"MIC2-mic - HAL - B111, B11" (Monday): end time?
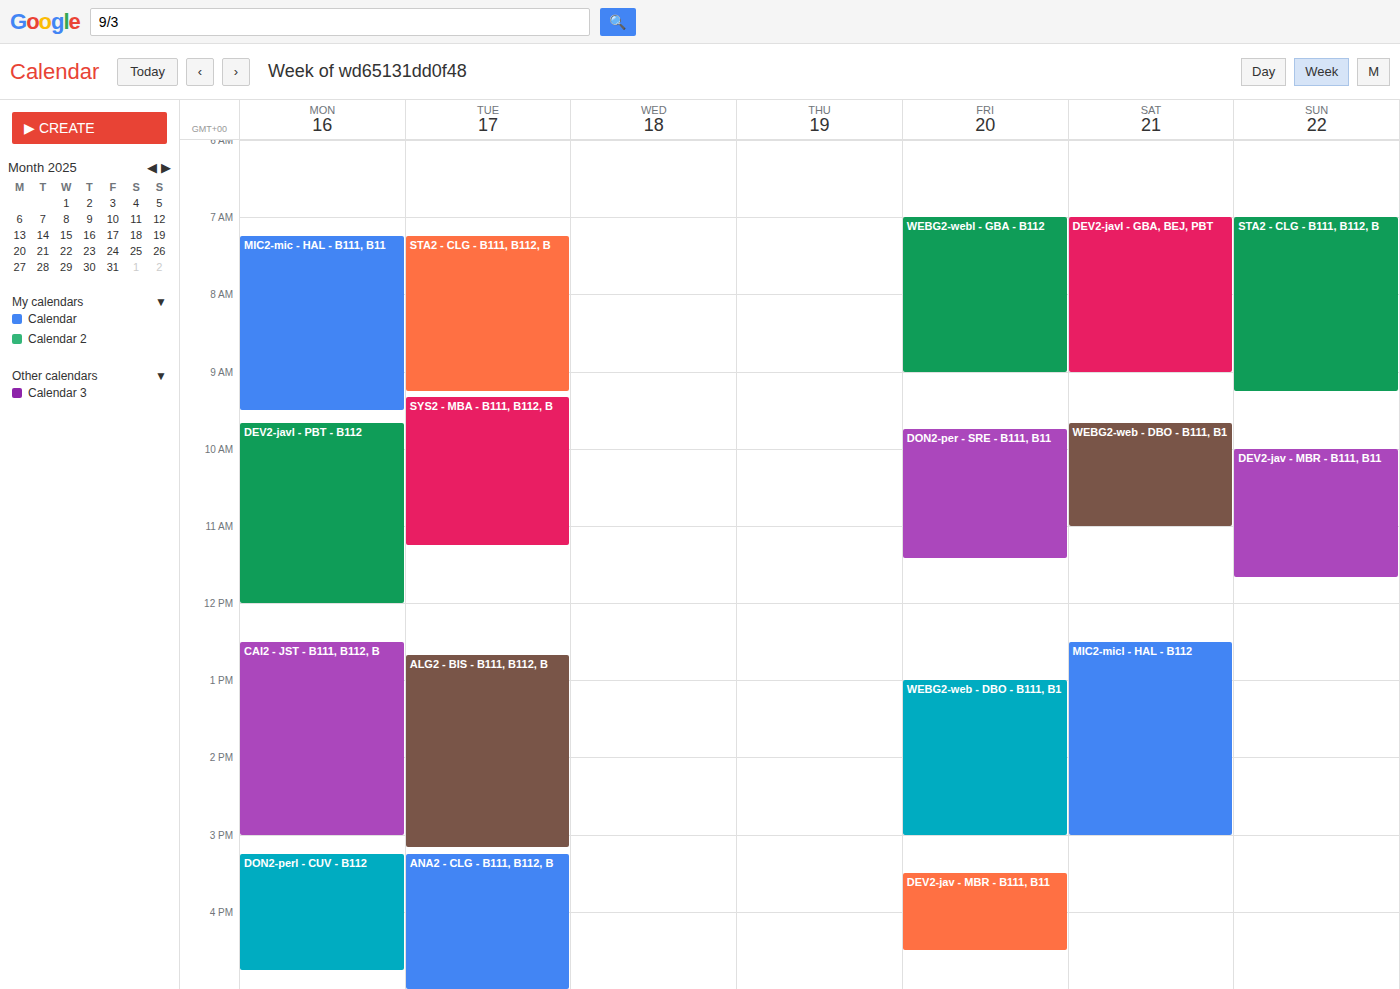
9:30 AM